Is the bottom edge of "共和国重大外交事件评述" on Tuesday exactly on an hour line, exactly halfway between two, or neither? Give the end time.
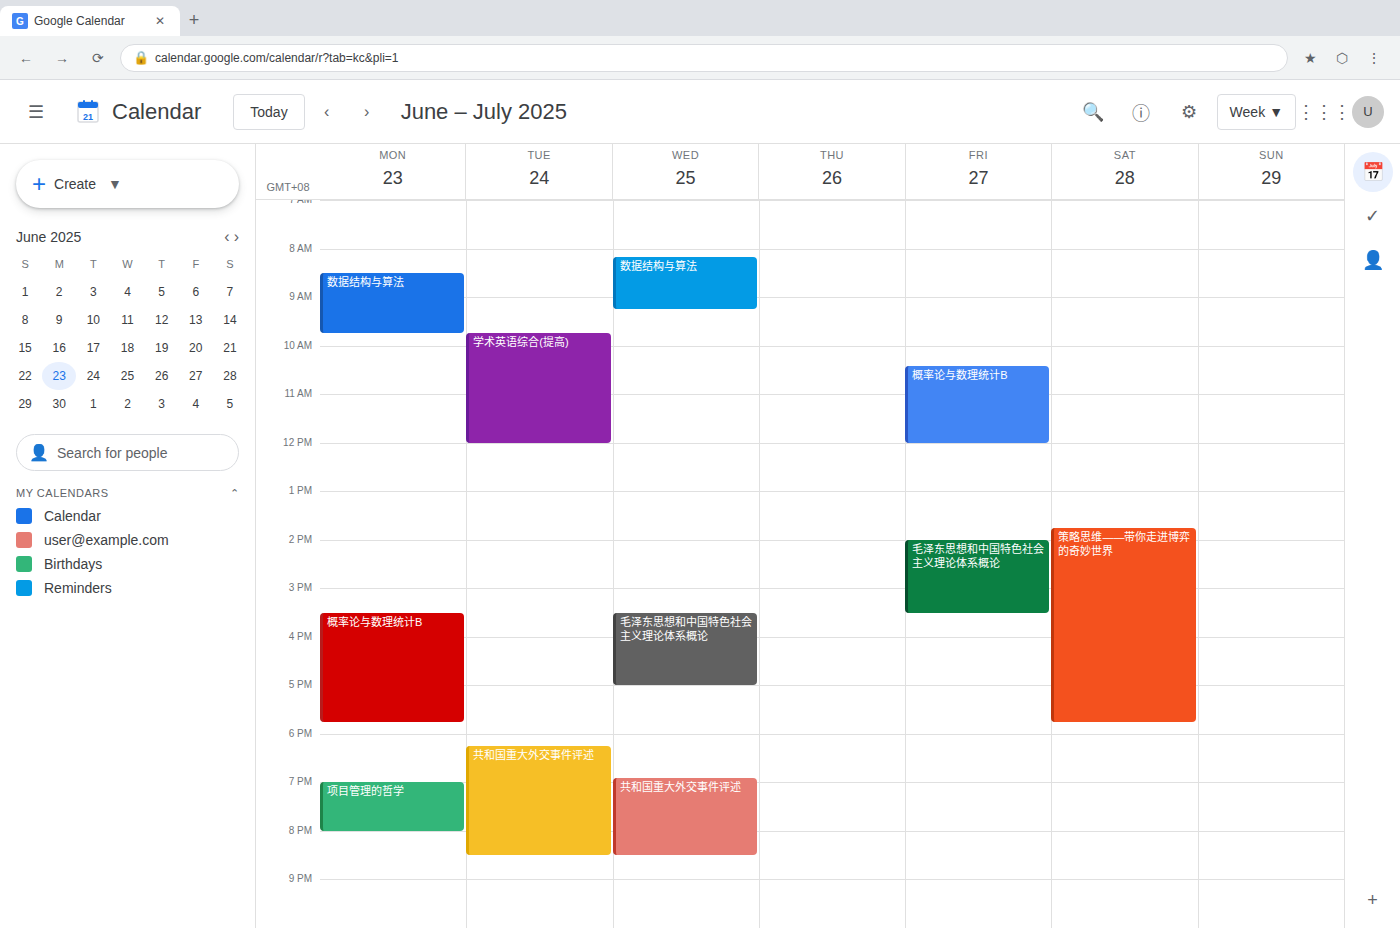
8:30 PM -- halfway between the 8 PM and 9 PM lines.